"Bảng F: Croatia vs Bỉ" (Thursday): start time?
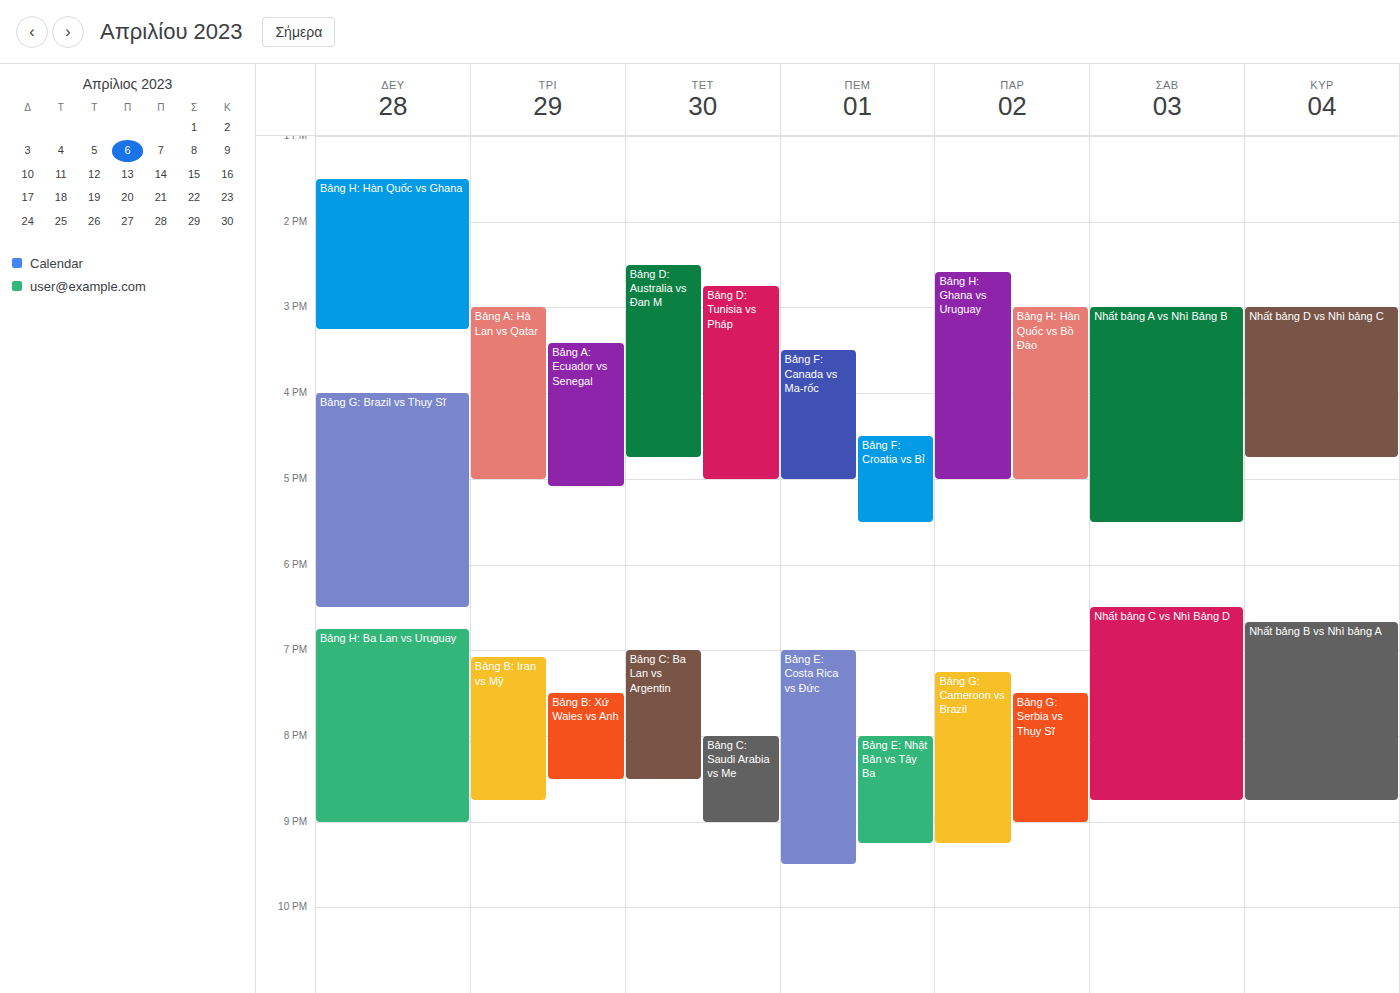
4:30 PM